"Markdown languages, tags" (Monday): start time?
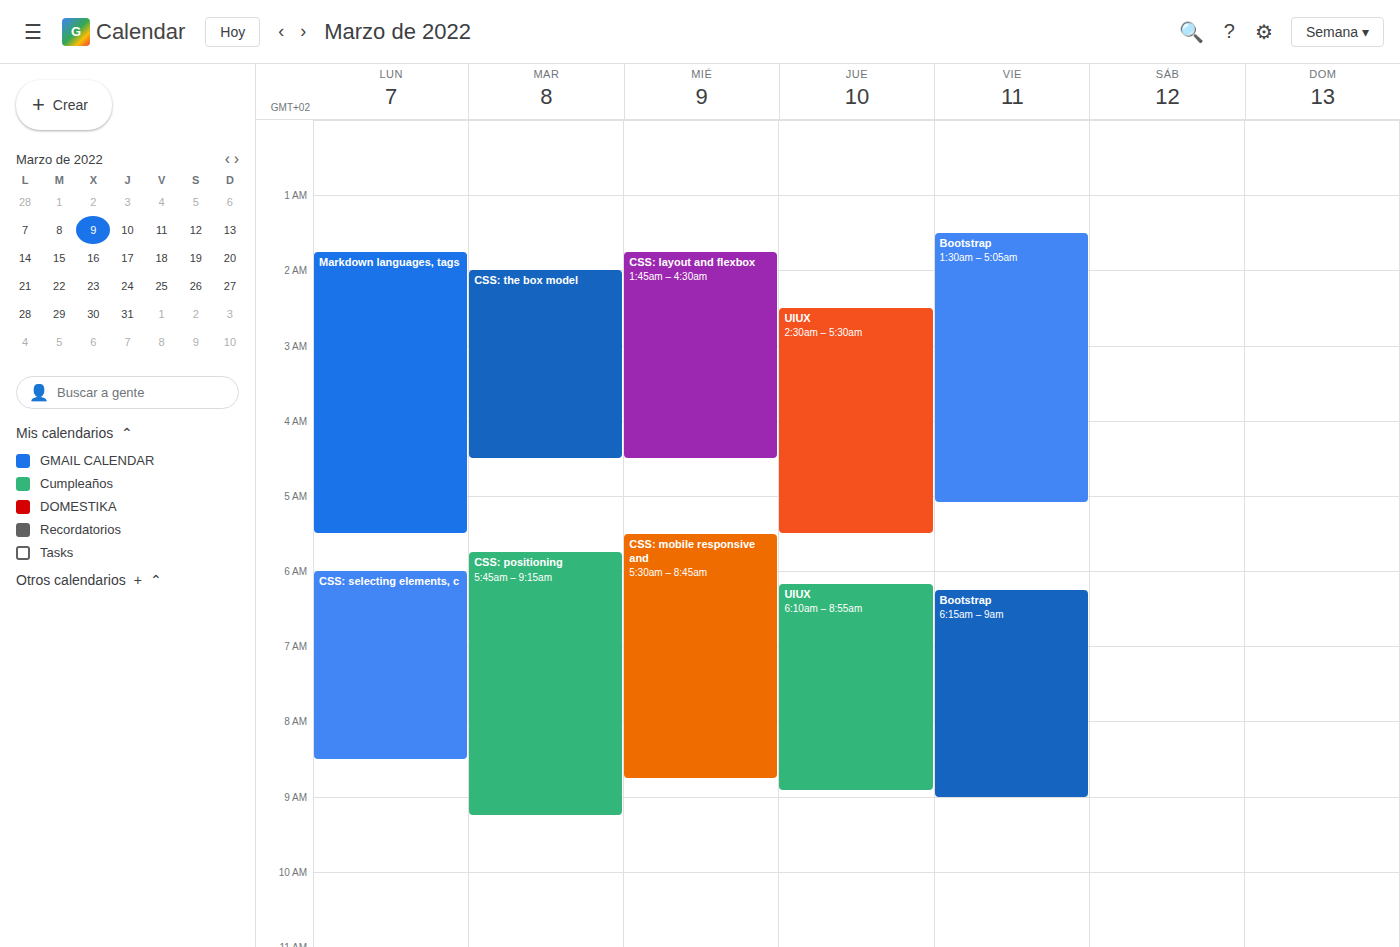
1:45 AM